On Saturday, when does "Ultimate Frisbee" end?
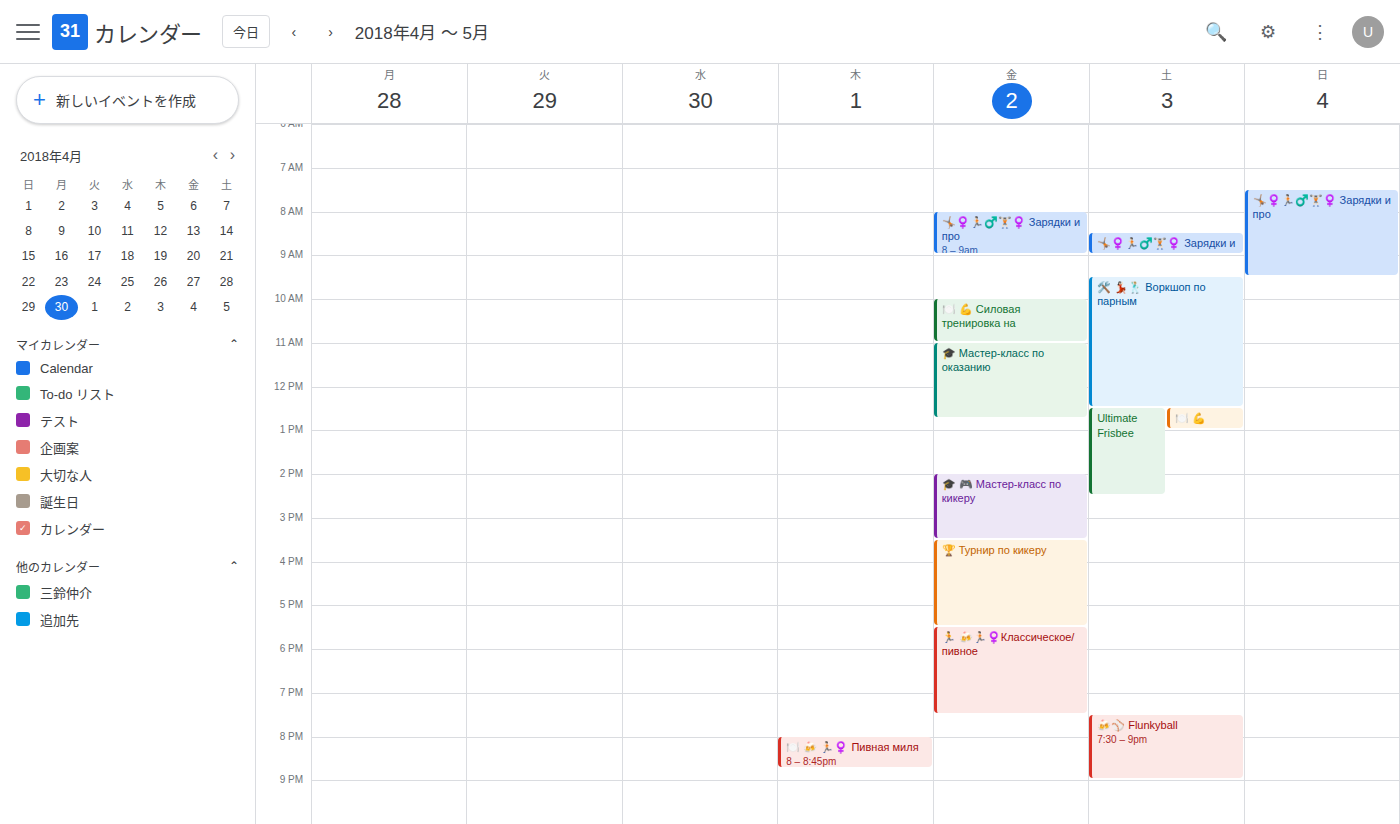
2:30 PM